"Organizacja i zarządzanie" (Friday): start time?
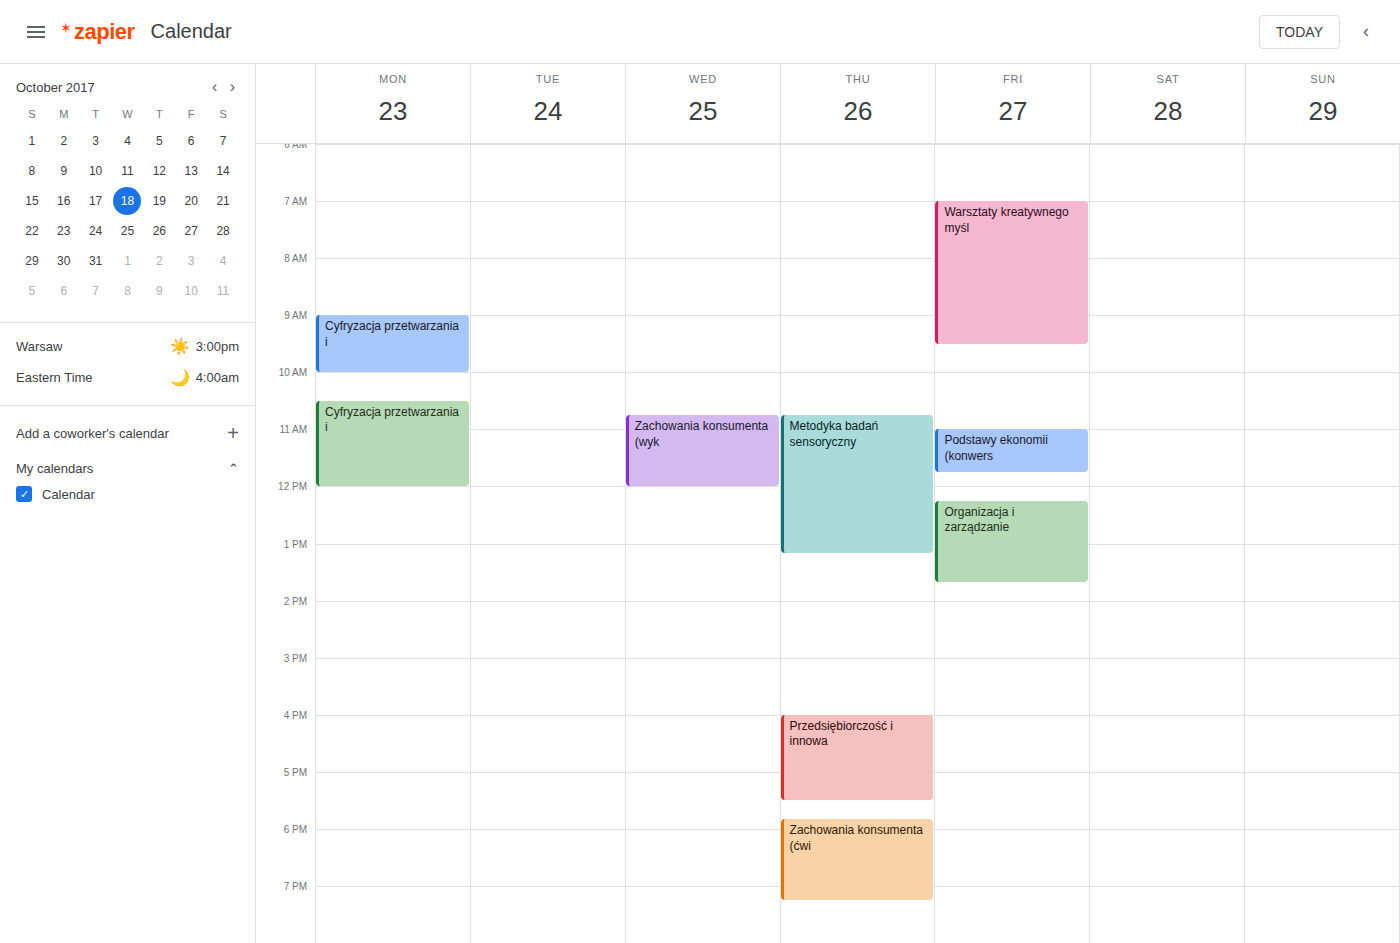
12:15 PM